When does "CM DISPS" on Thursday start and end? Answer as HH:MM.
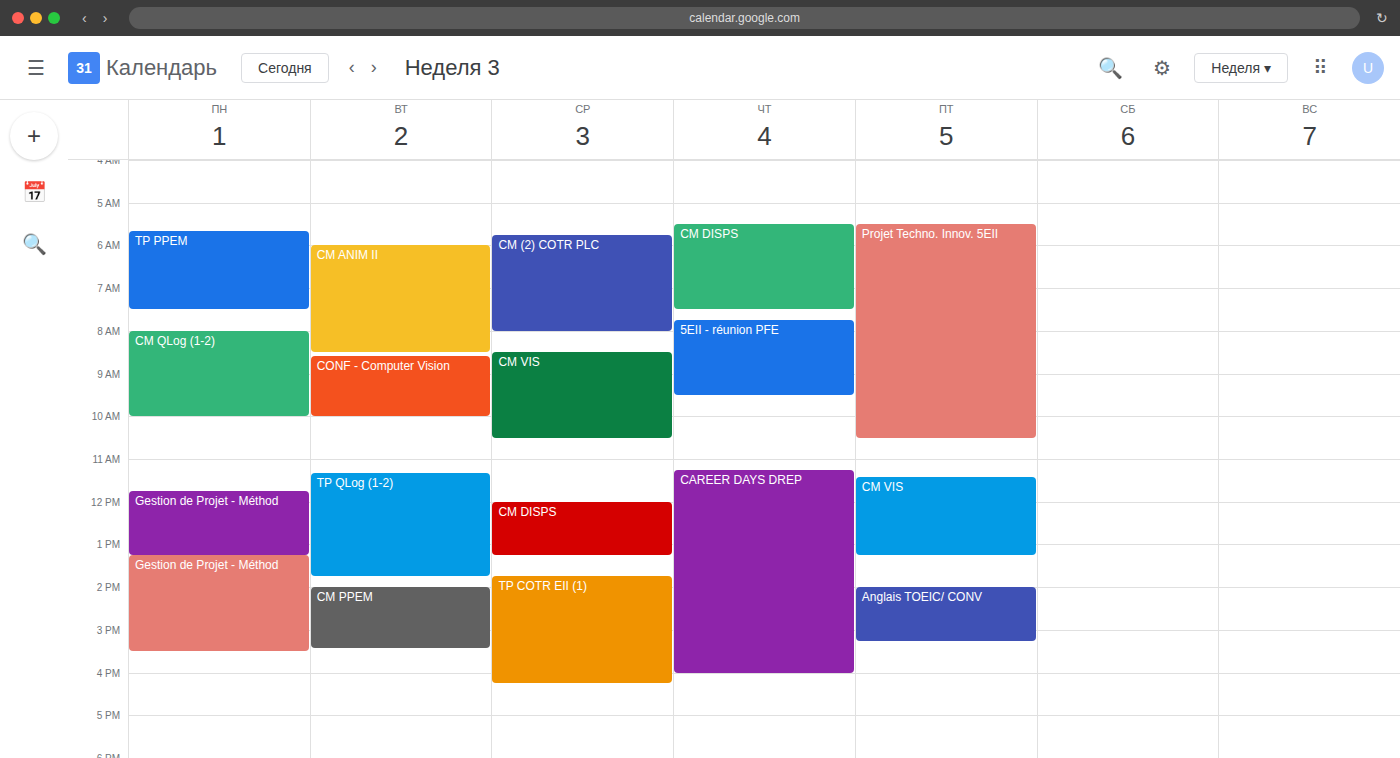
05:30 to 07:30